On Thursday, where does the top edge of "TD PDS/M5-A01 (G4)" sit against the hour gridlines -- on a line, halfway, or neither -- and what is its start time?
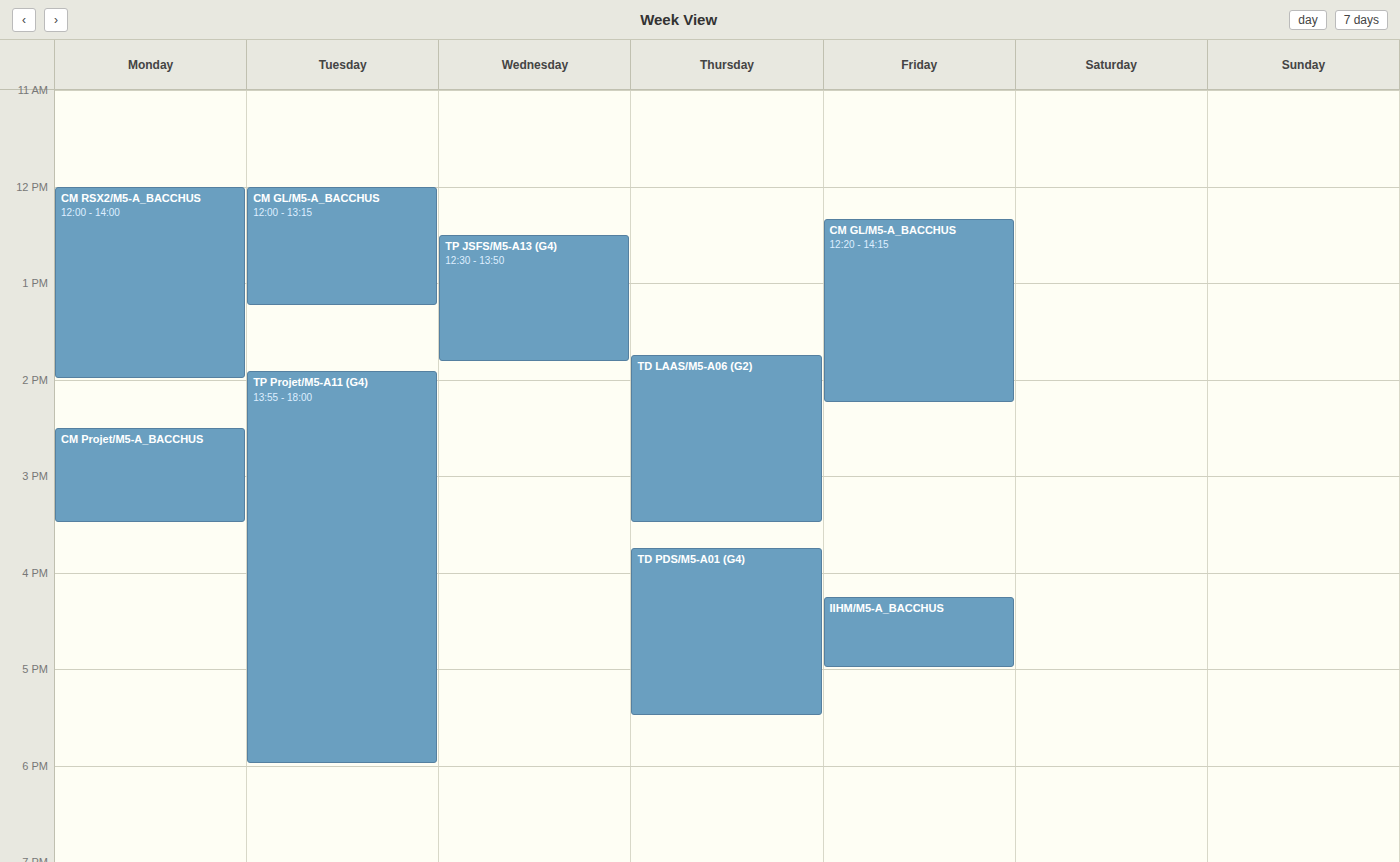
3:45 PM -- neither: three quarters of the way from the 3 PM line to the 4 PM line.